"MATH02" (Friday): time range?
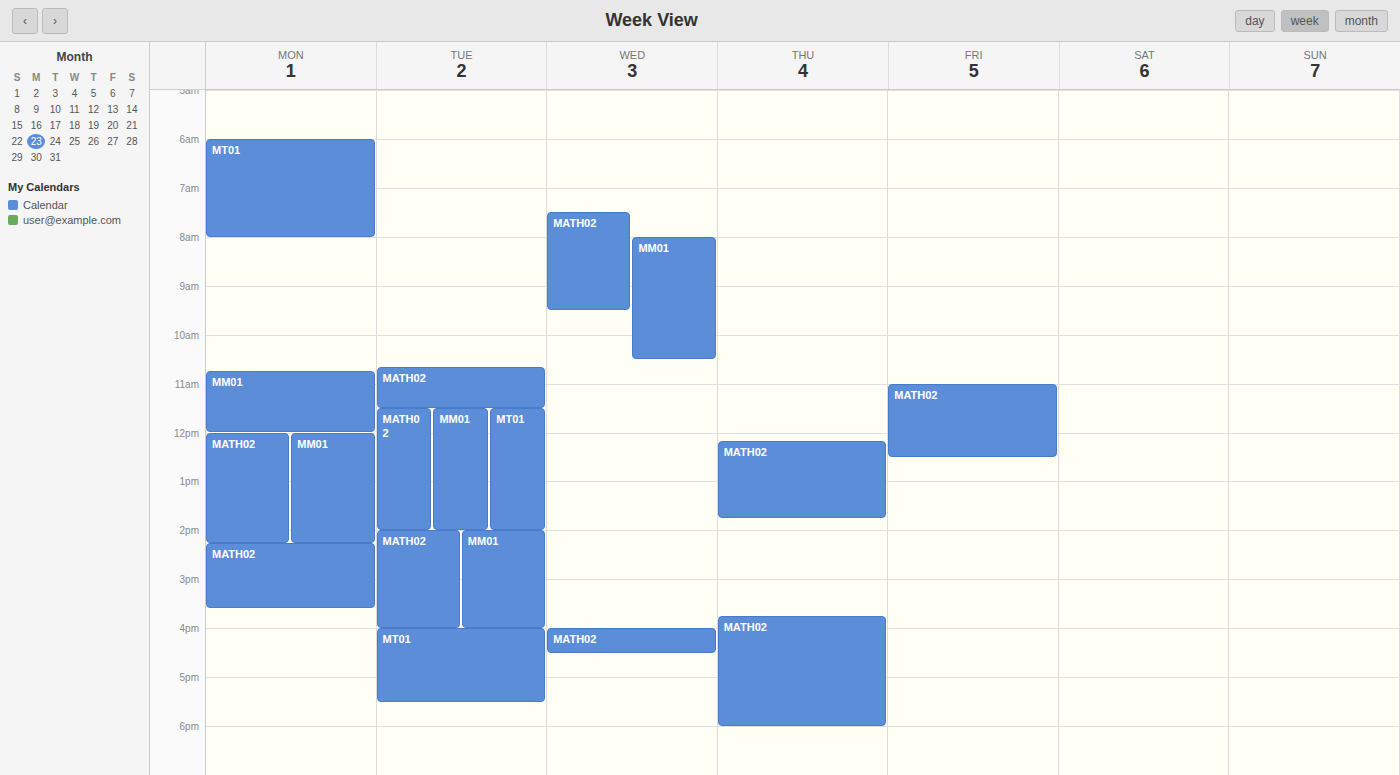
11:00 AM to 12:30 PM